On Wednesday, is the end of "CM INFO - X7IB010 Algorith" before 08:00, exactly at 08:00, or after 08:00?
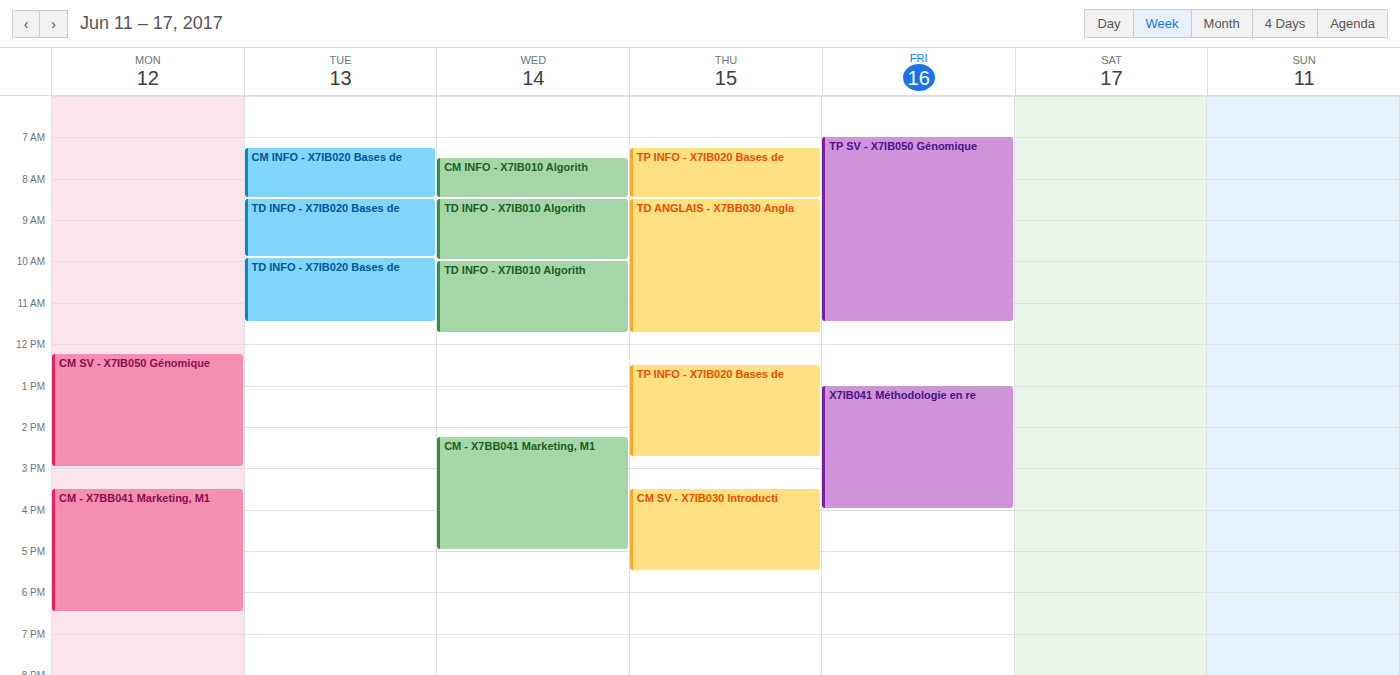
08:30 -- after 08:00, 30 minutes below the 08:00 line.